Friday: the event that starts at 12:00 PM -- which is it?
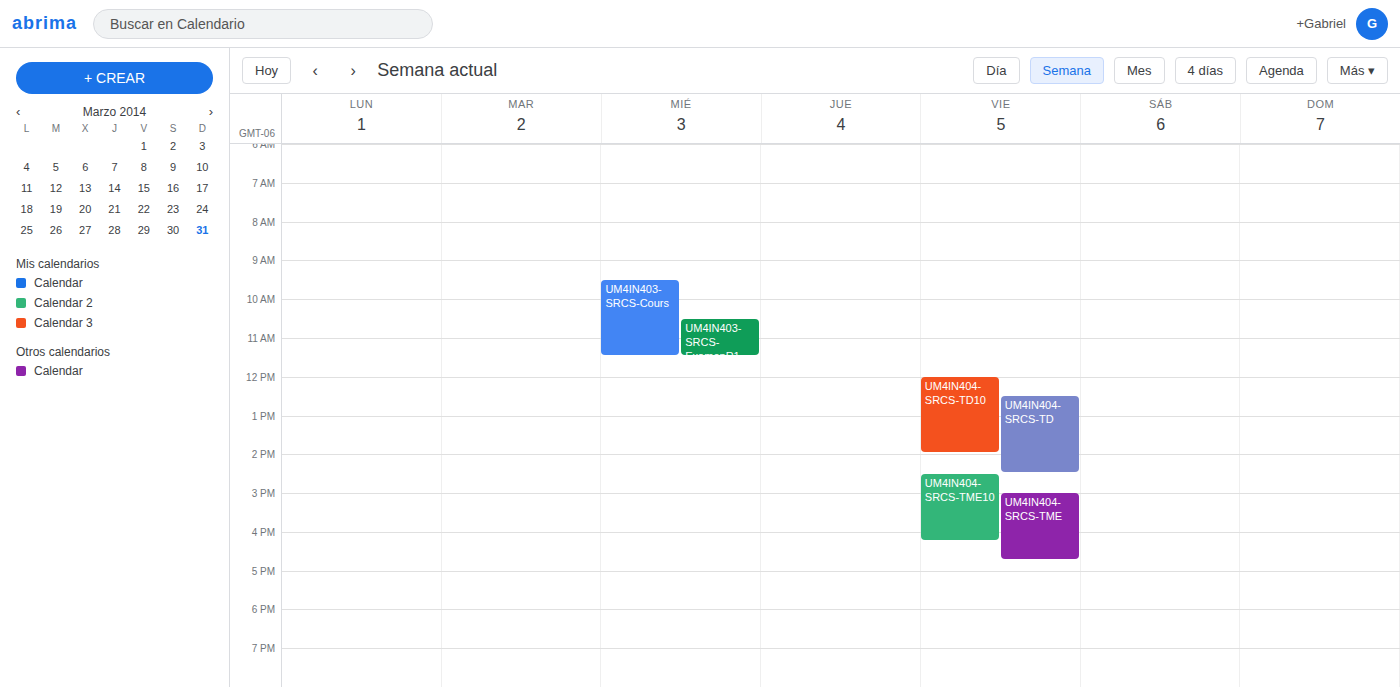
"UM4IN404-SRCS-TD10"